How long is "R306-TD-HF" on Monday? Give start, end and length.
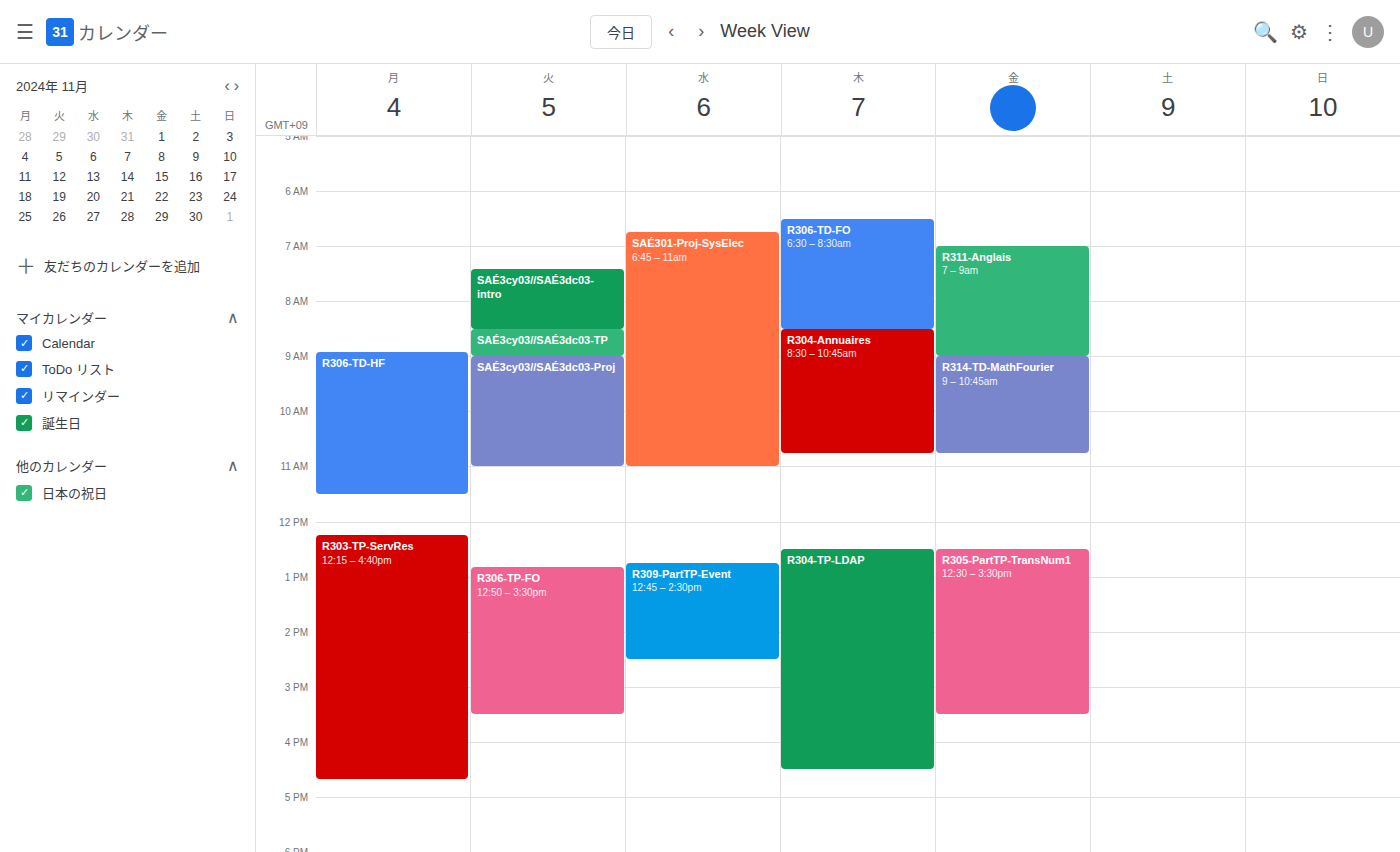
8:55 AM to 11:30 AM, 2 hours 35 minutes